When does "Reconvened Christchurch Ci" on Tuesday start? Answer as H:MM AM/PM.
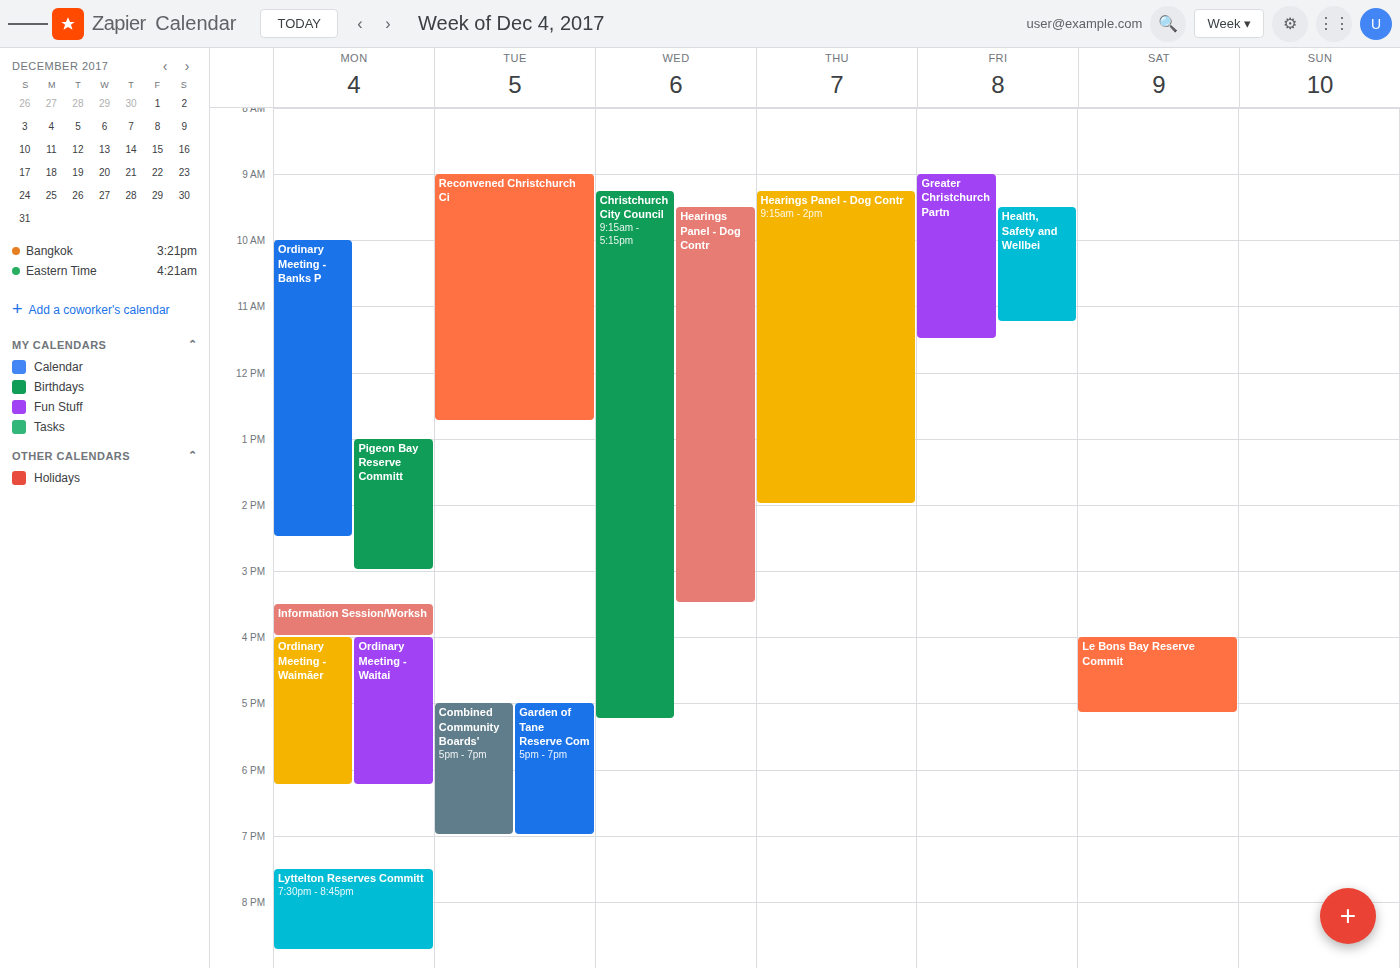
9:00 AM